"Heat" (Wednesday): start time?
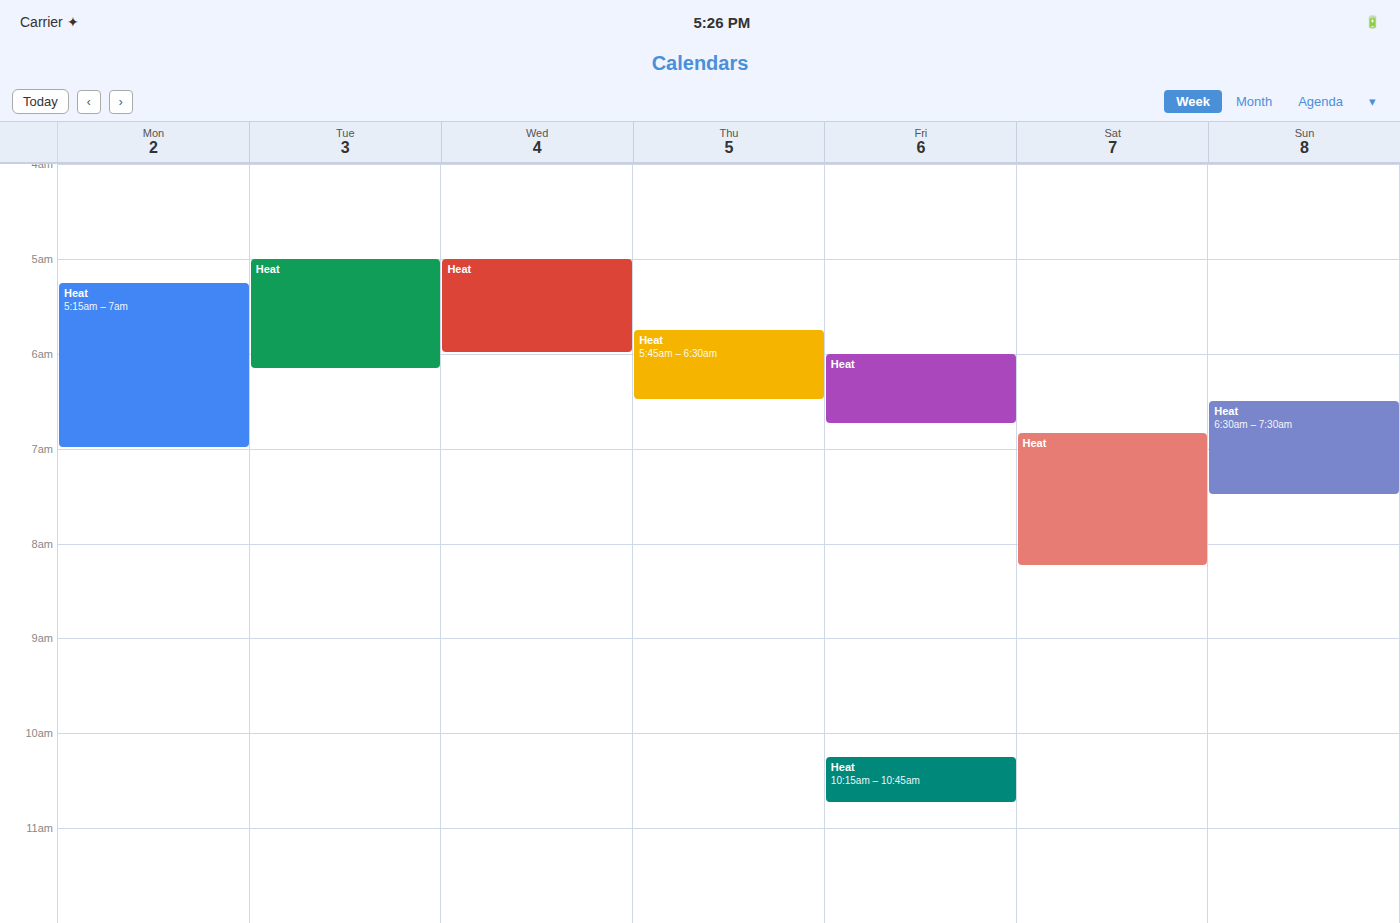
5:00 AM